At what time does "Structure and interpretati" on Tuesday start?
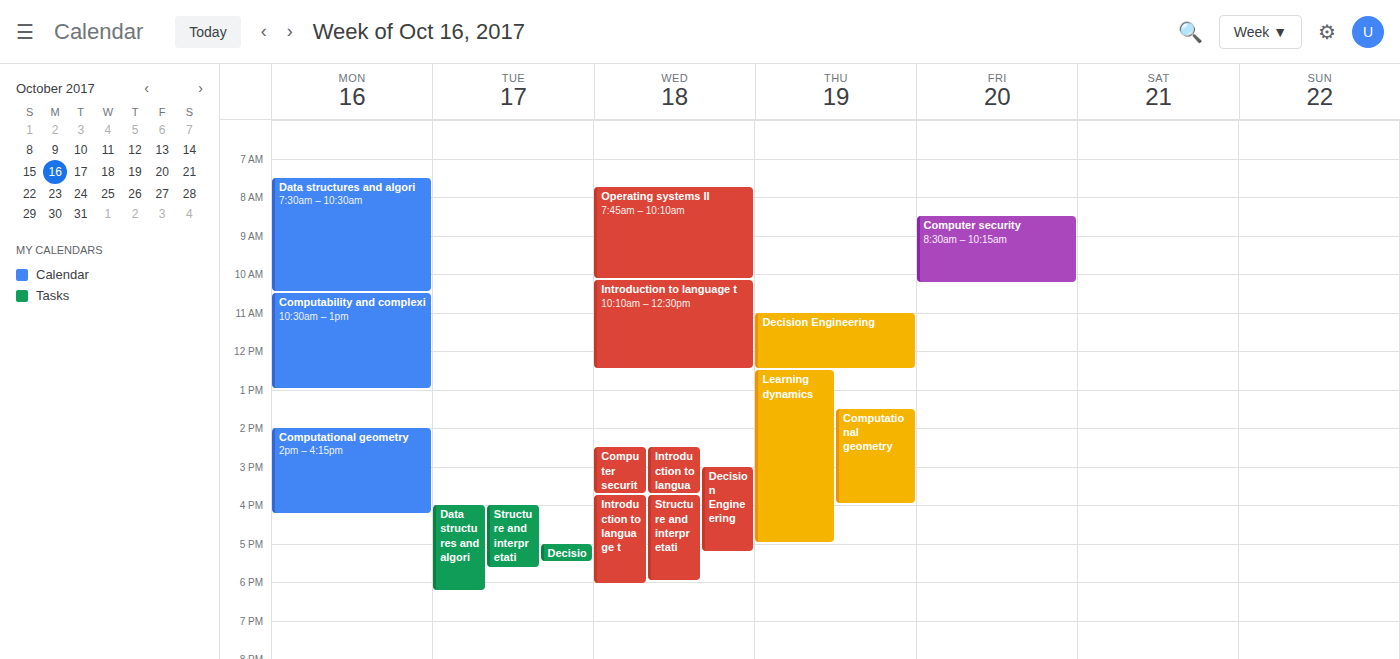
4:00 PM